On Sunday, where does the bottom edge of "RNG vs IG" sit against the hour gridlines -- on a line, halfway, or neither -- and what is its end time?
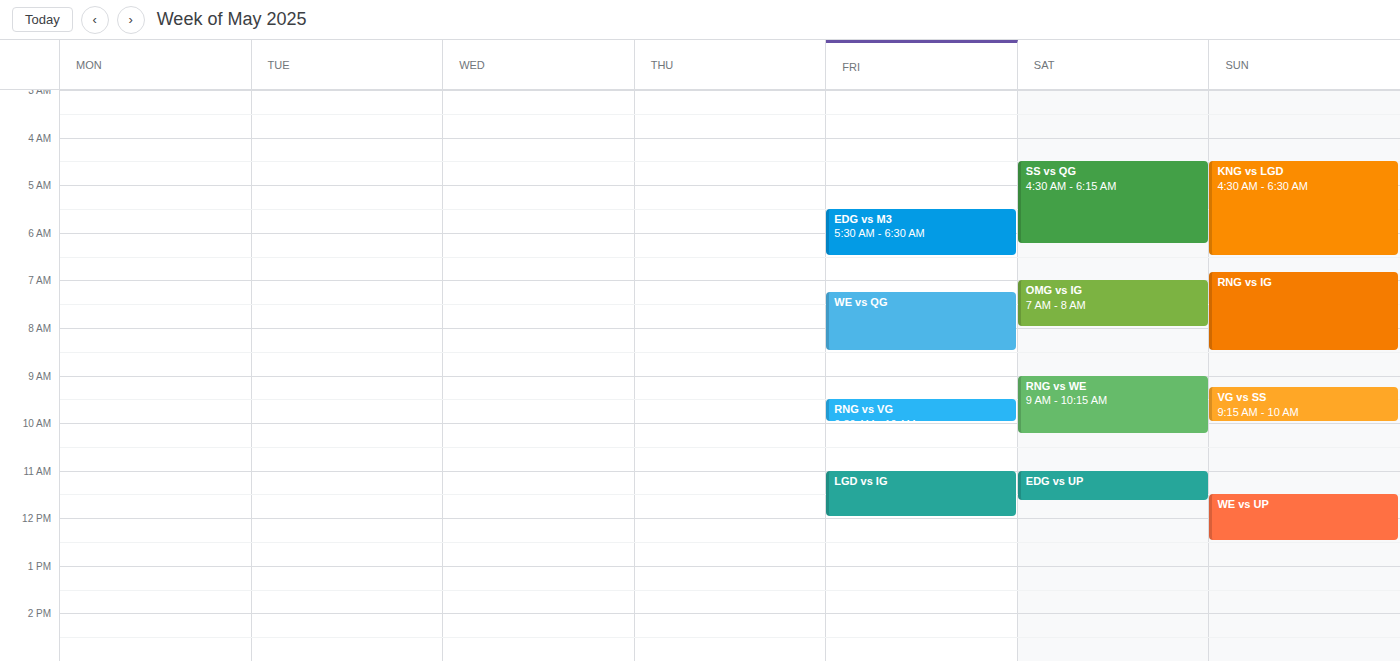
8:30 AM -- halfway between the 8 AM and 9 AM lines.